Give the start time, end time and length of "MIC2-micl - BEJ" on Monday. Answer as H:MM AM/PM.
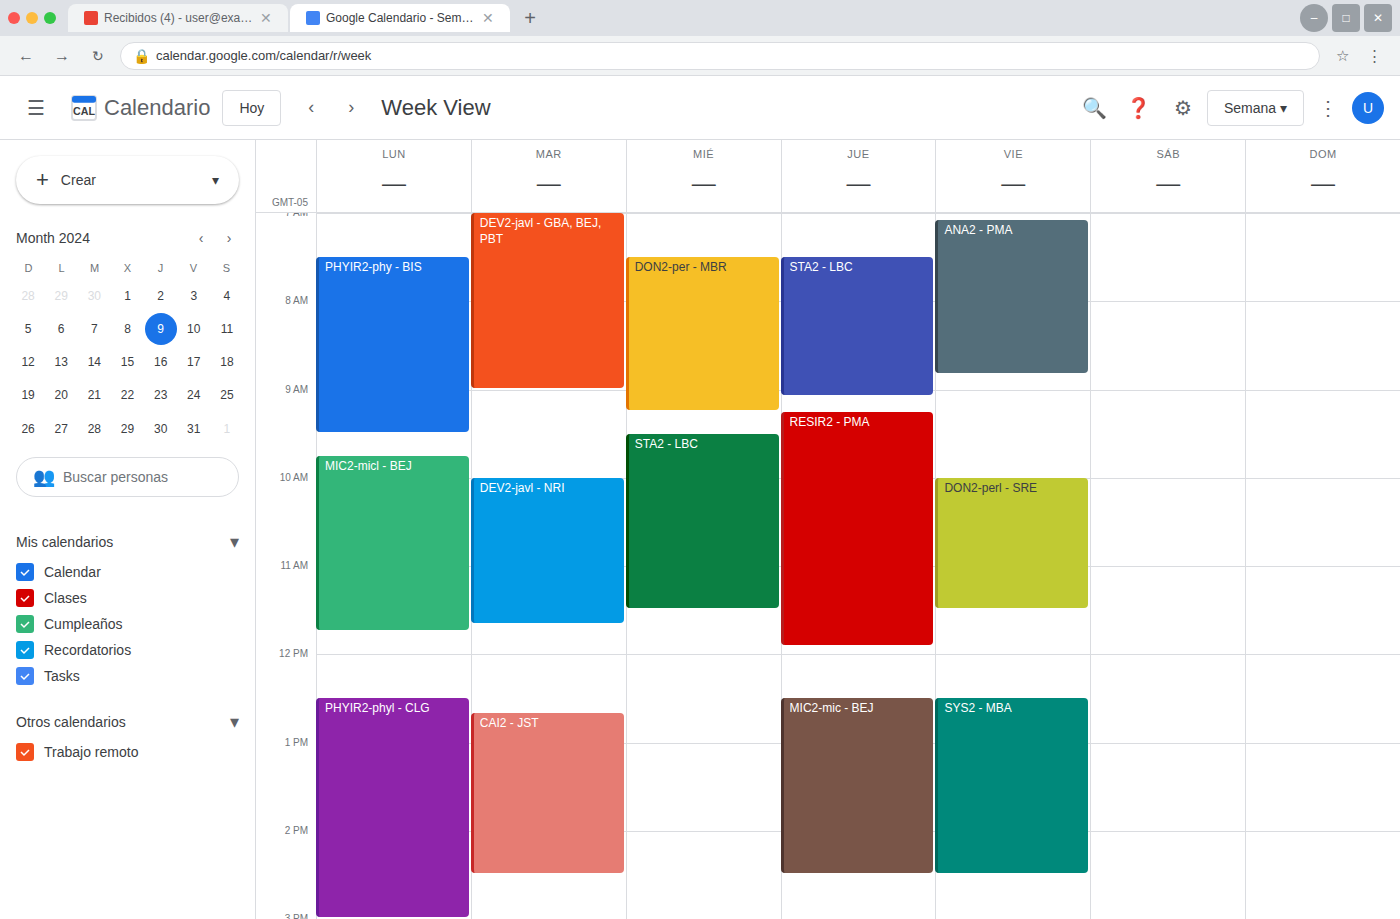
9:45 AM to 11:45 AM, 2 hours